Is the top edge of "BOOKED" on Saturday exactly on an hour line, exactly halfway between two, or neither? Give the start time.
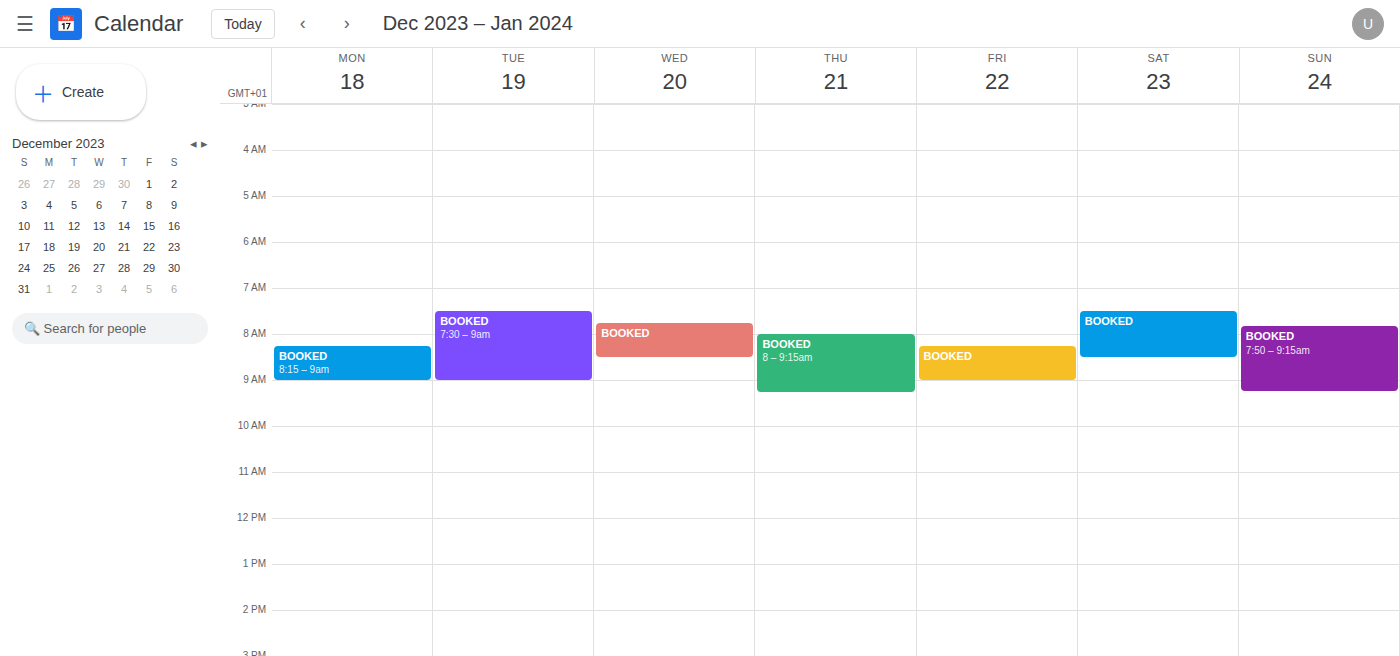
7:30 AM -- halfway between the 7 AM and 8 AM lines.